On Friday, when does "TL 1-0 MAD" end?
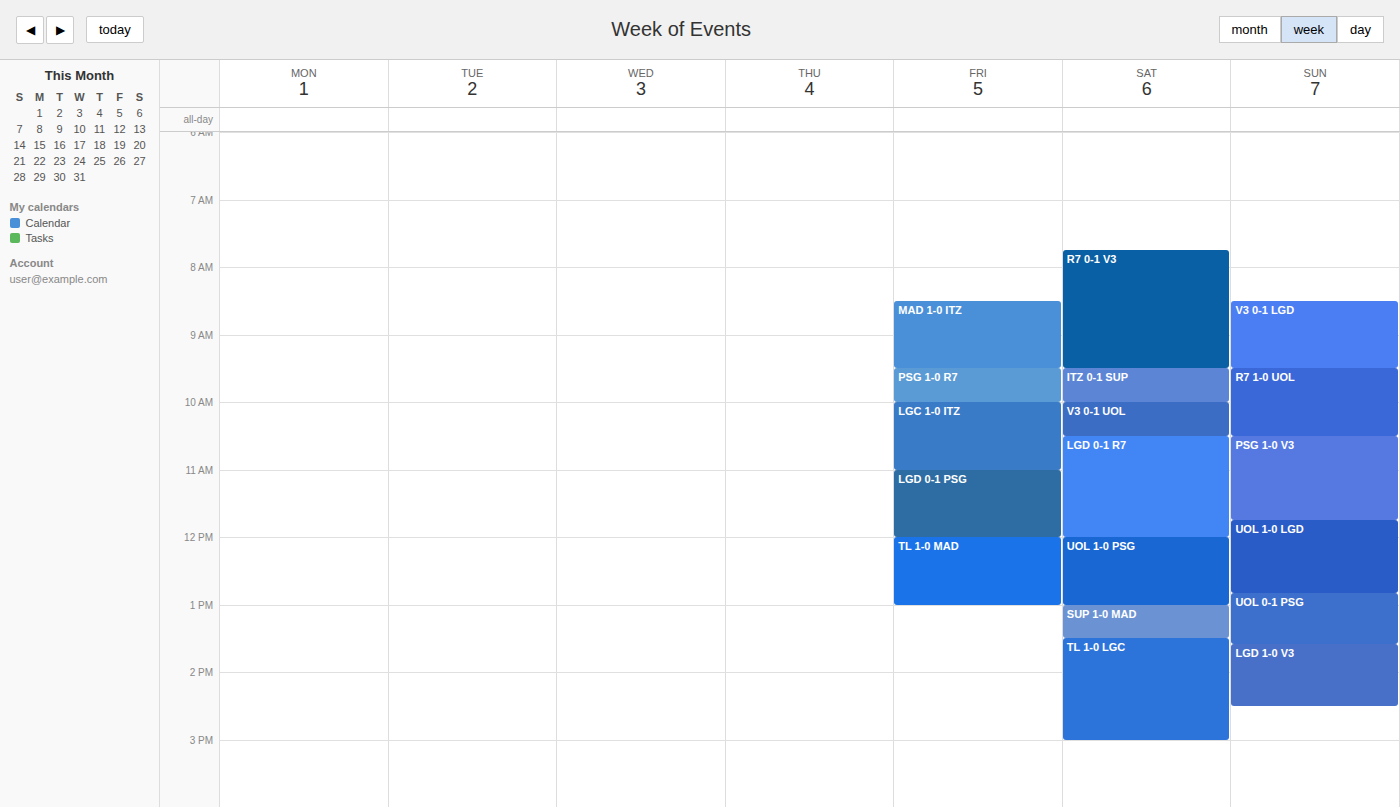
13:00